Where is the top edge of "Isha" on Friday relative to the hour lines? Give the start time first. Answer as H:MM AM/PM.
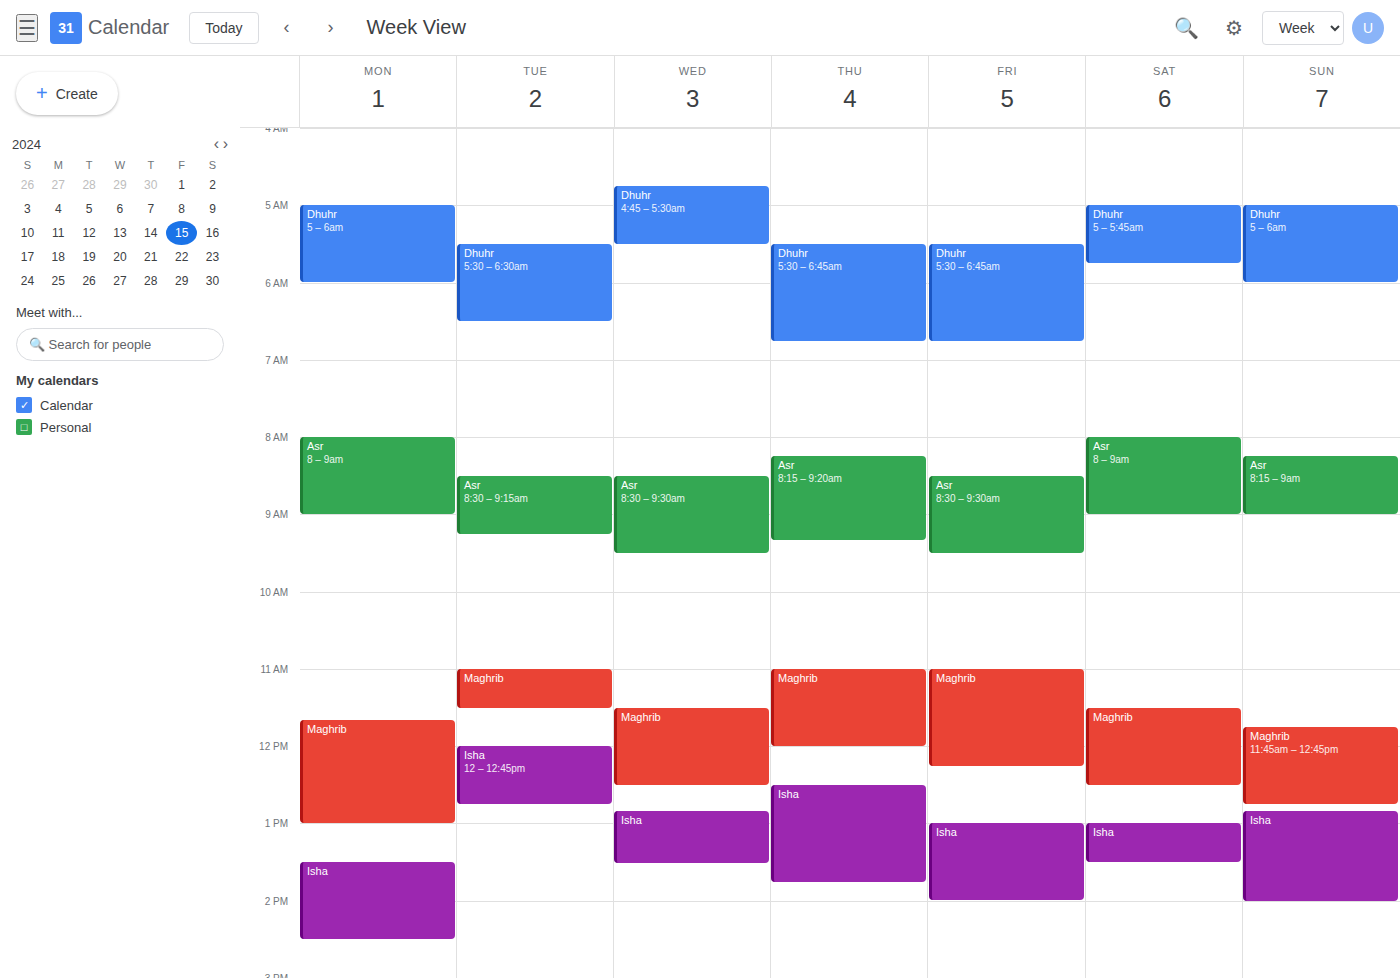
1:00 PM -- exactly on the 1 PM line.